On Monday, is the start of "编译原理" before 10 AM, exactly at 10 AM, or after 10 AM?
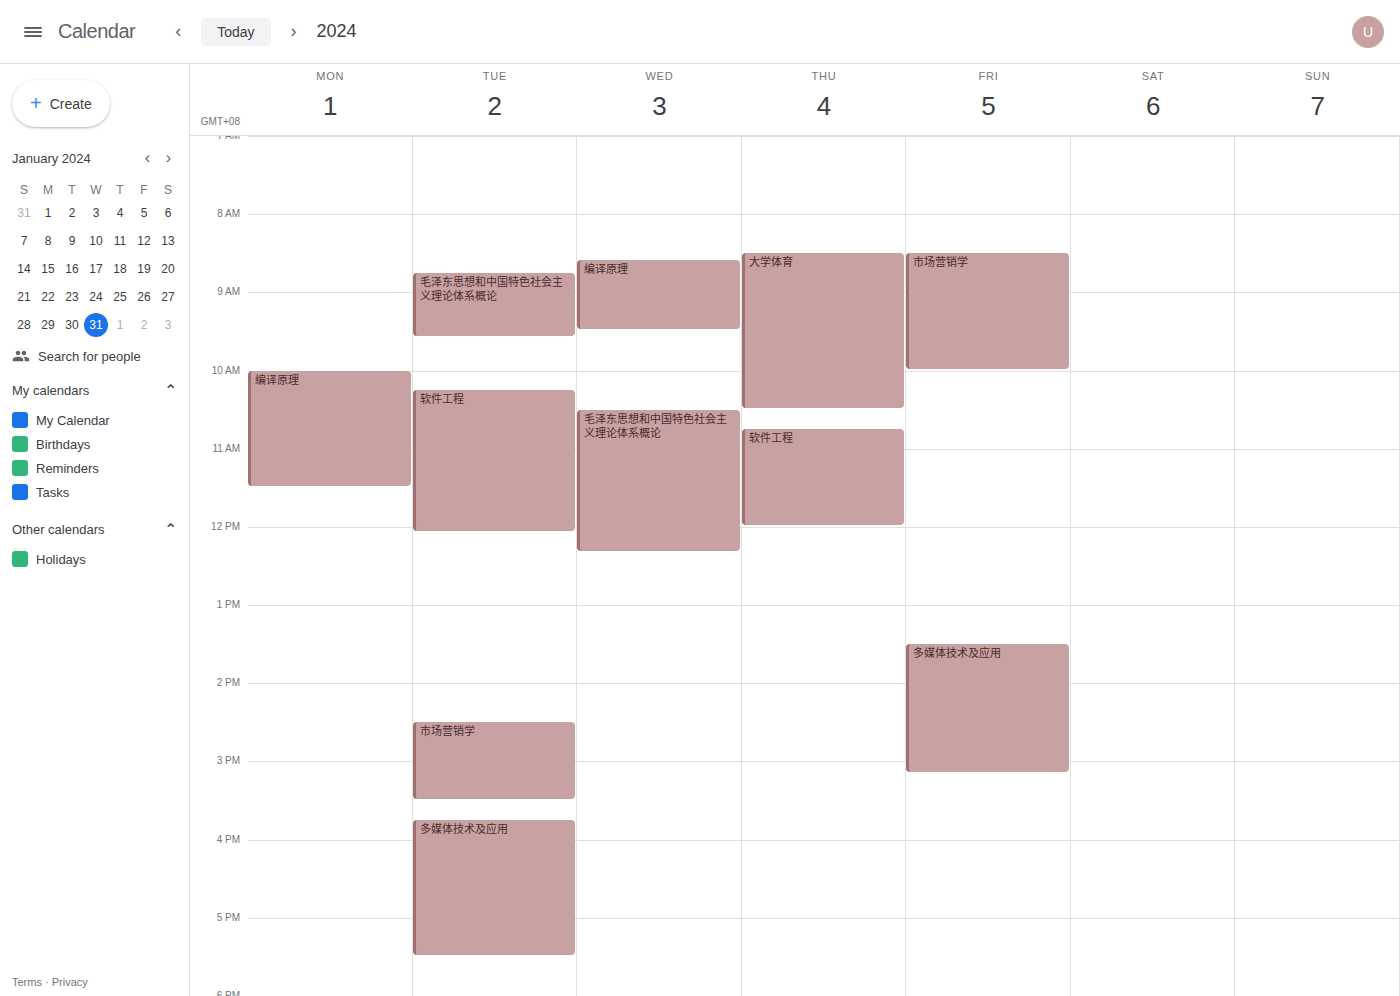
10:00 AM -- exactly at 10 AM, on the 10 AM line.